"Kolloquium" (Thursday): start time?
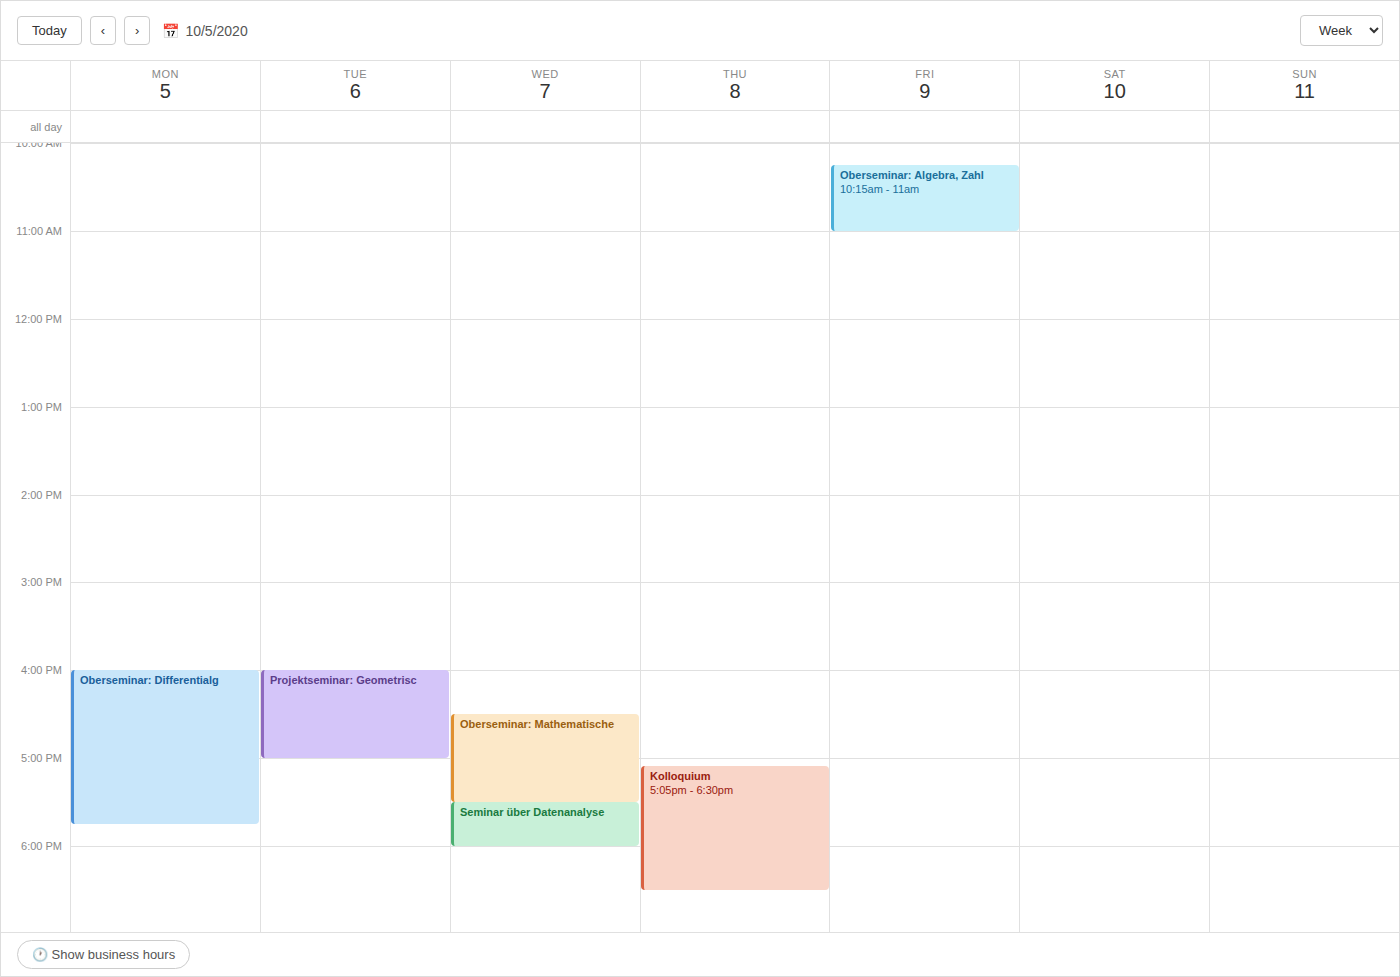
5:05 PM